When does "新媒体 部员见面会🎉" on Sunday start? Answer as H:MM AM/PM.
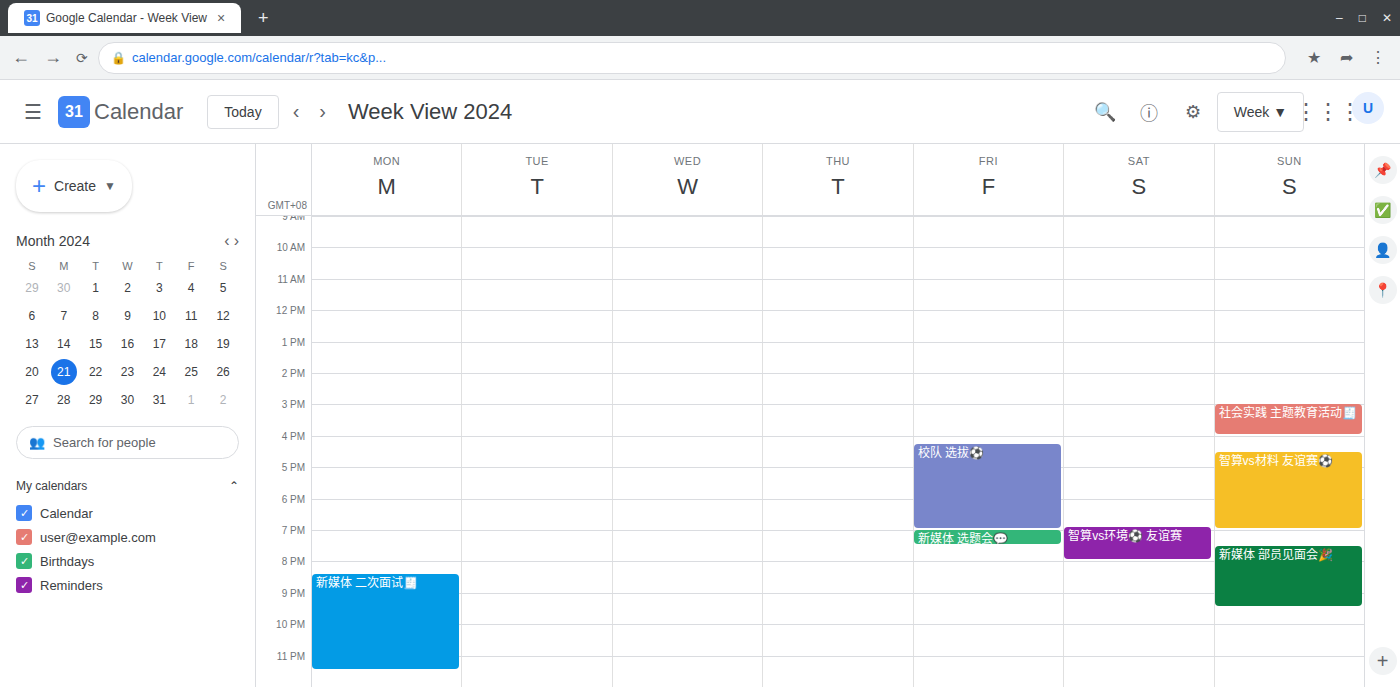
7:30 PM